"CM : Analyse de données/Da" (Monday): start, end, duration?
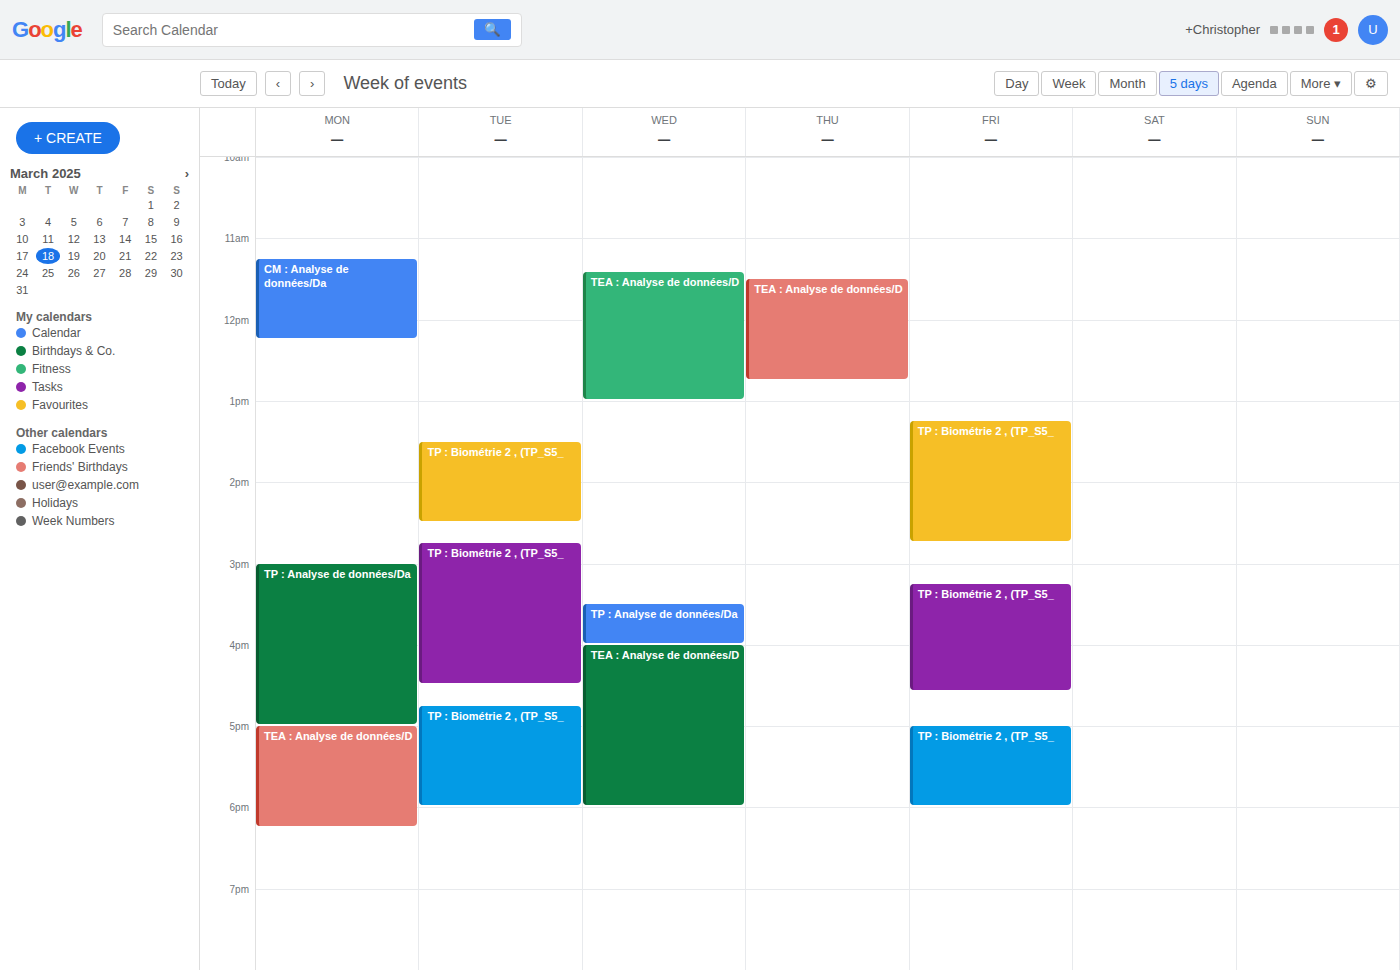
11:15 AM to 12:15 PM, 1 hour